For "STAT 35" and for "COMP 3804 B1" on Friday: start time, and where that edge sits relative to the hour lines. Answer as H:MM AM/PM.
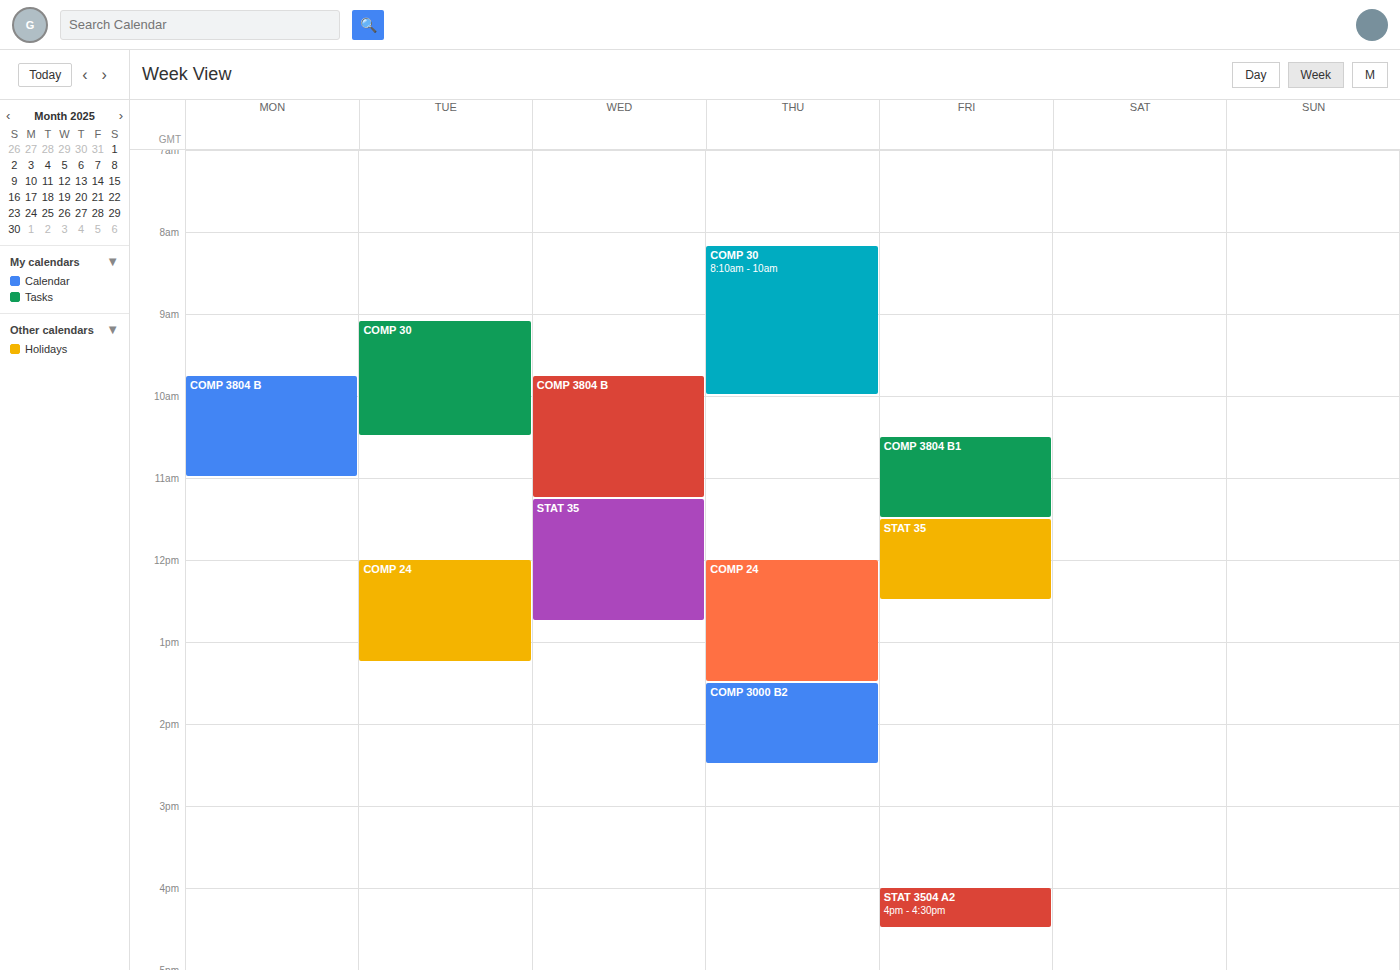
"STAT 35": 11:30 AM, halfway between the 11 AM and 12 PM lines. "COMP 3804 B1": 10:30 AM, halfway between the 10 AM and 11 AM lines.